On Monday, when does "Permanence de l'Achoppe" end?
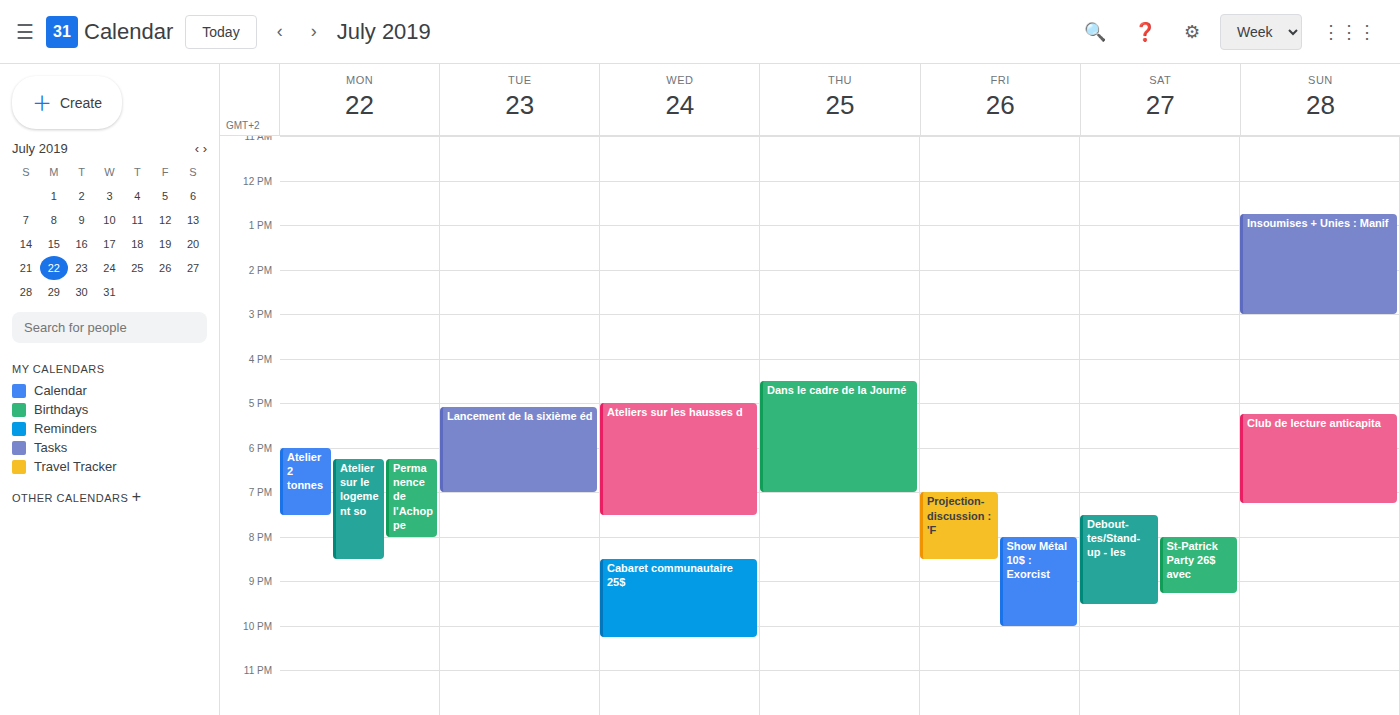
8:00 PM